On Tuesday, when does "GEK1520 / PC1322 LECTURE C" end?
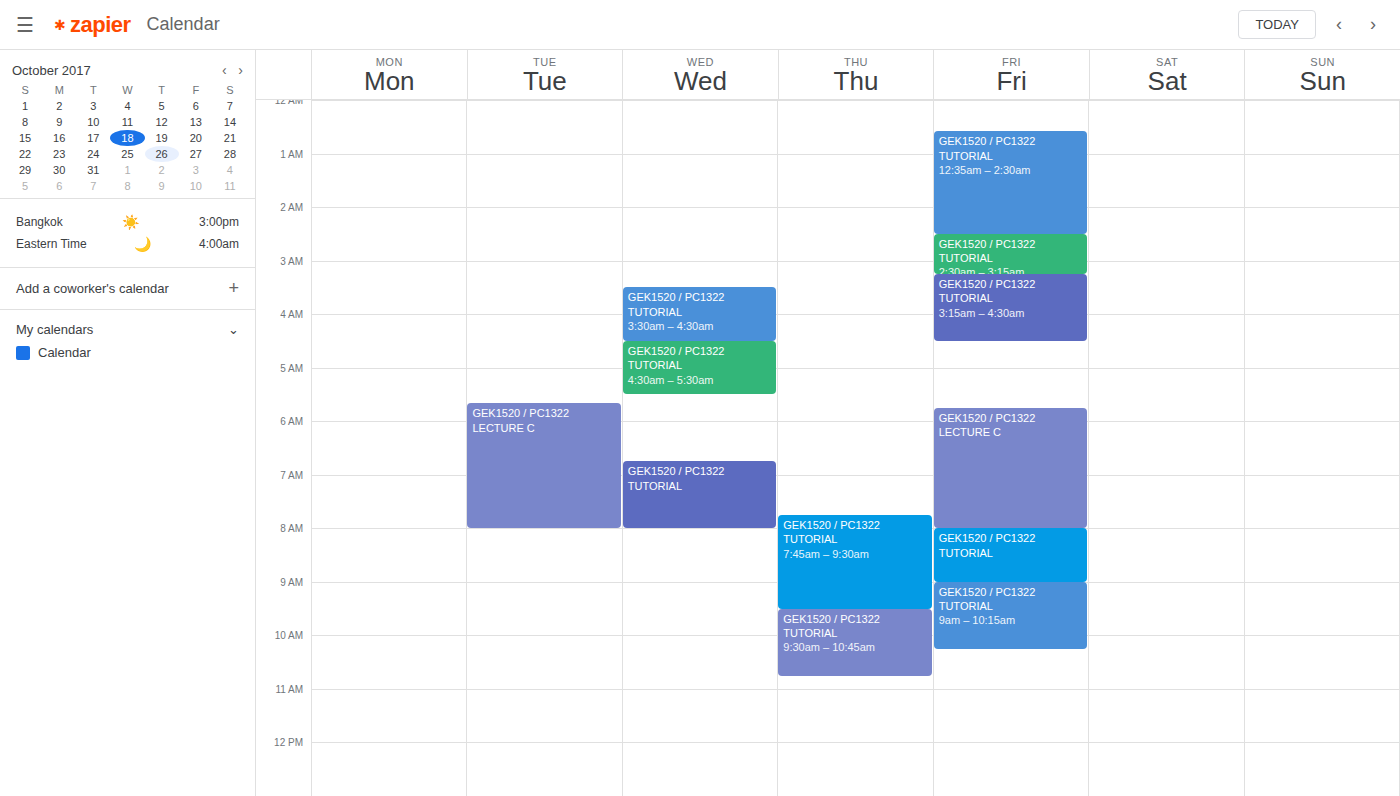
8:00 AM